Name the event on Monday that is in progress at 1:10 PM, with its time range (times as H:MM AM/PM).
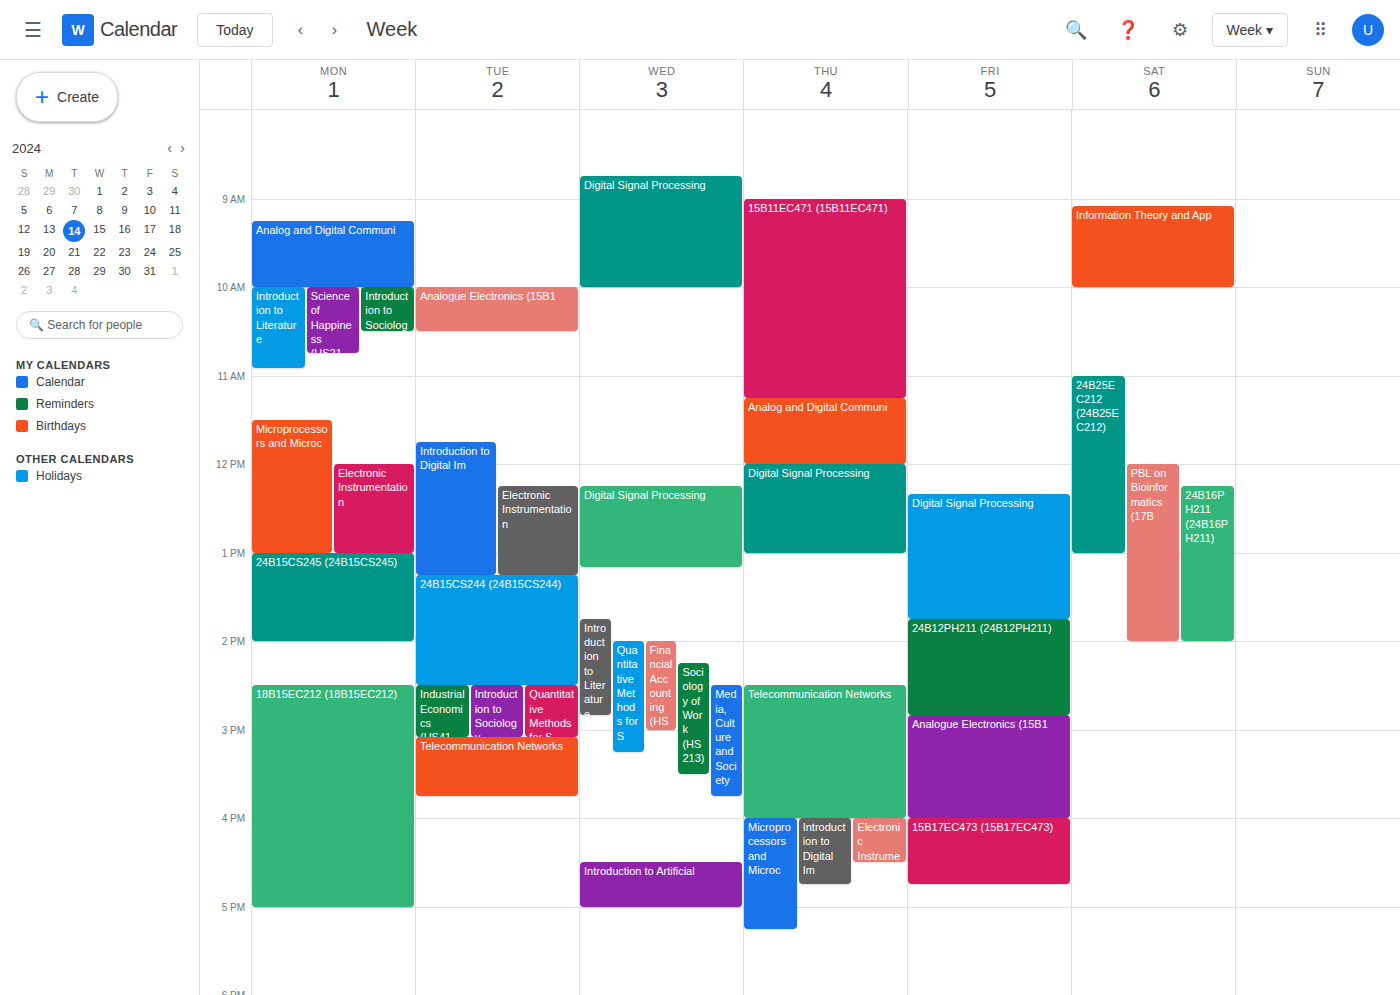
"24B15CS245 (24B15CS245)", 1:00 PM to 2:00 PM